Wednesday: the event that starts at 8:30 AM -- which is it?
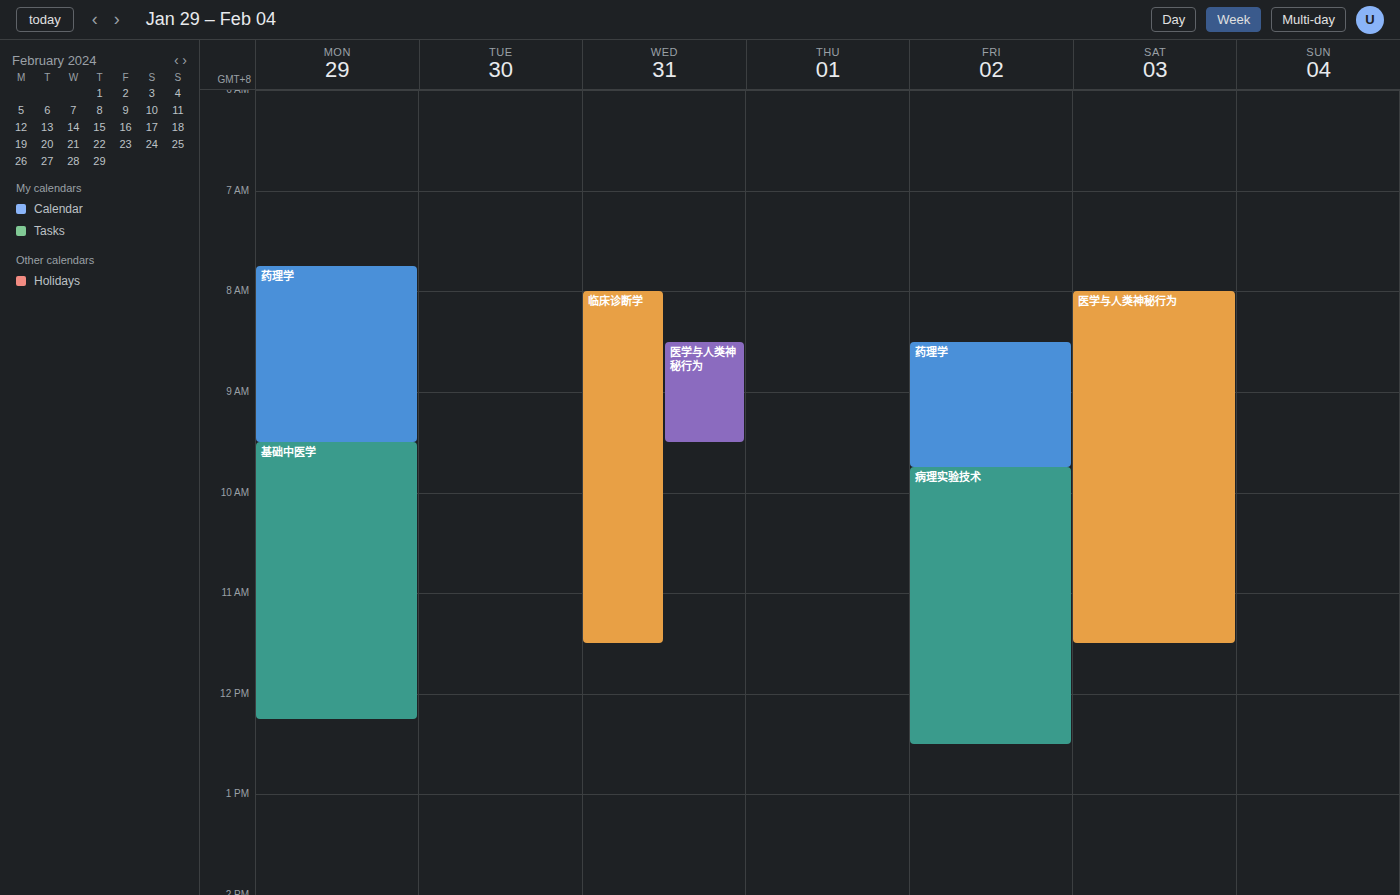
"医学与人类神秘行为"